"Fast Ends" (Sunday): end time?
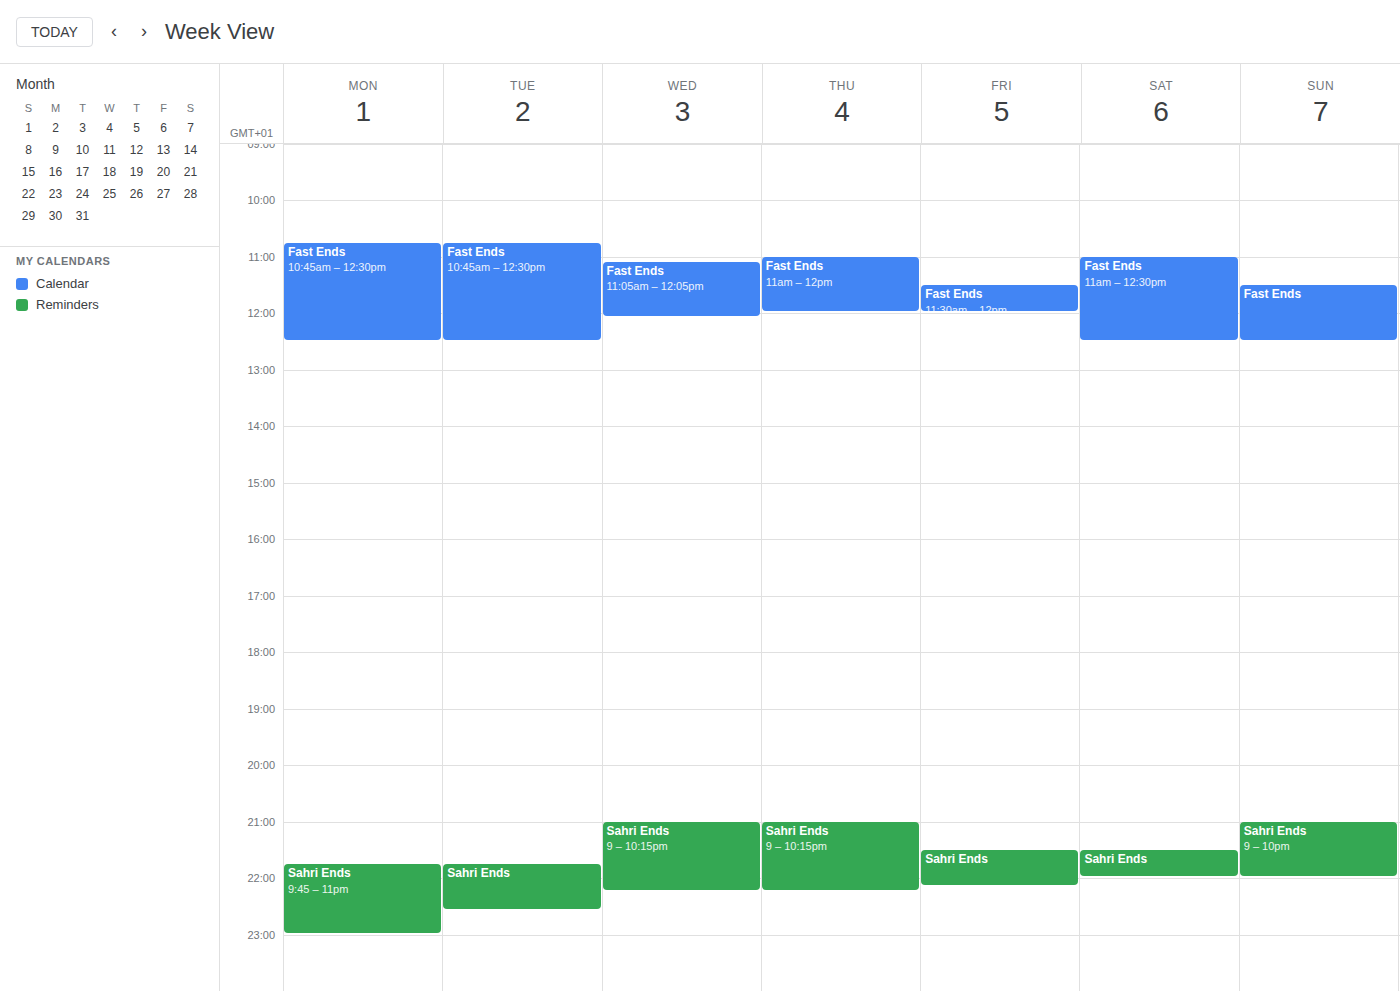
12:30 PM